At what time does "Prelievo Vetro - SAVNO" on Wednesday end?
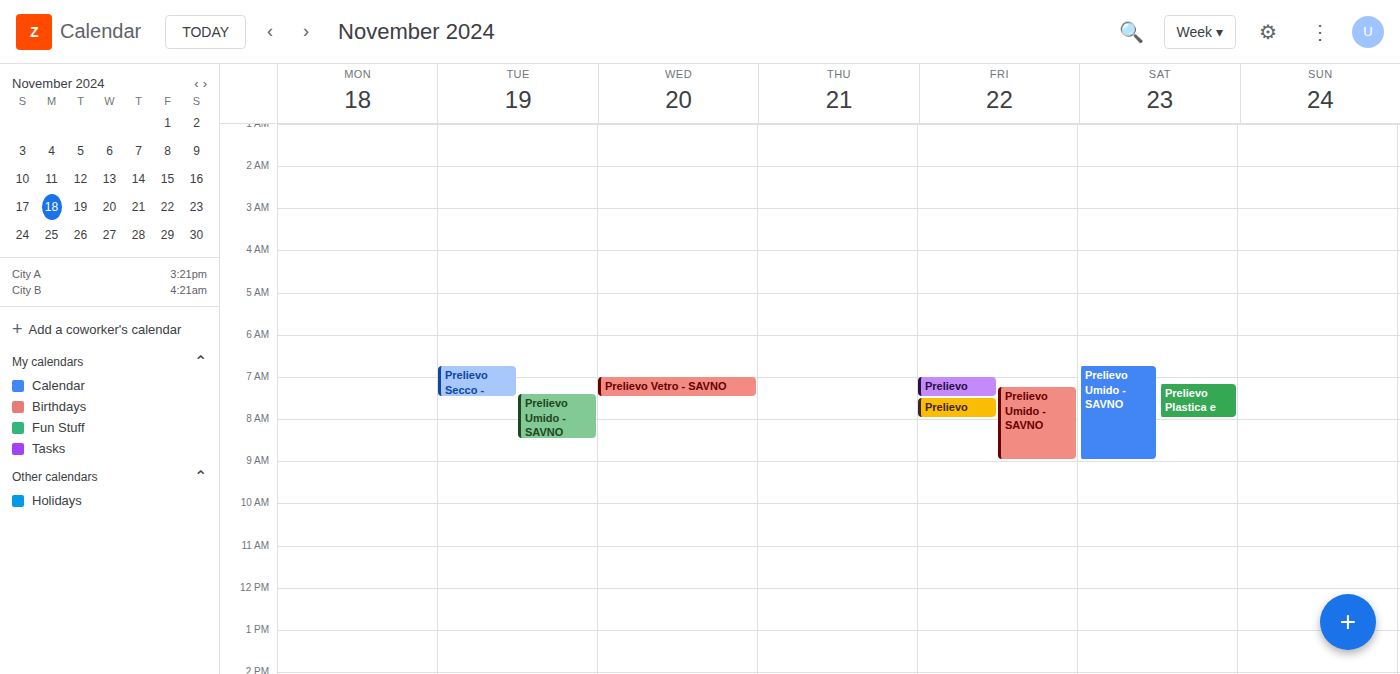
7:30 AM